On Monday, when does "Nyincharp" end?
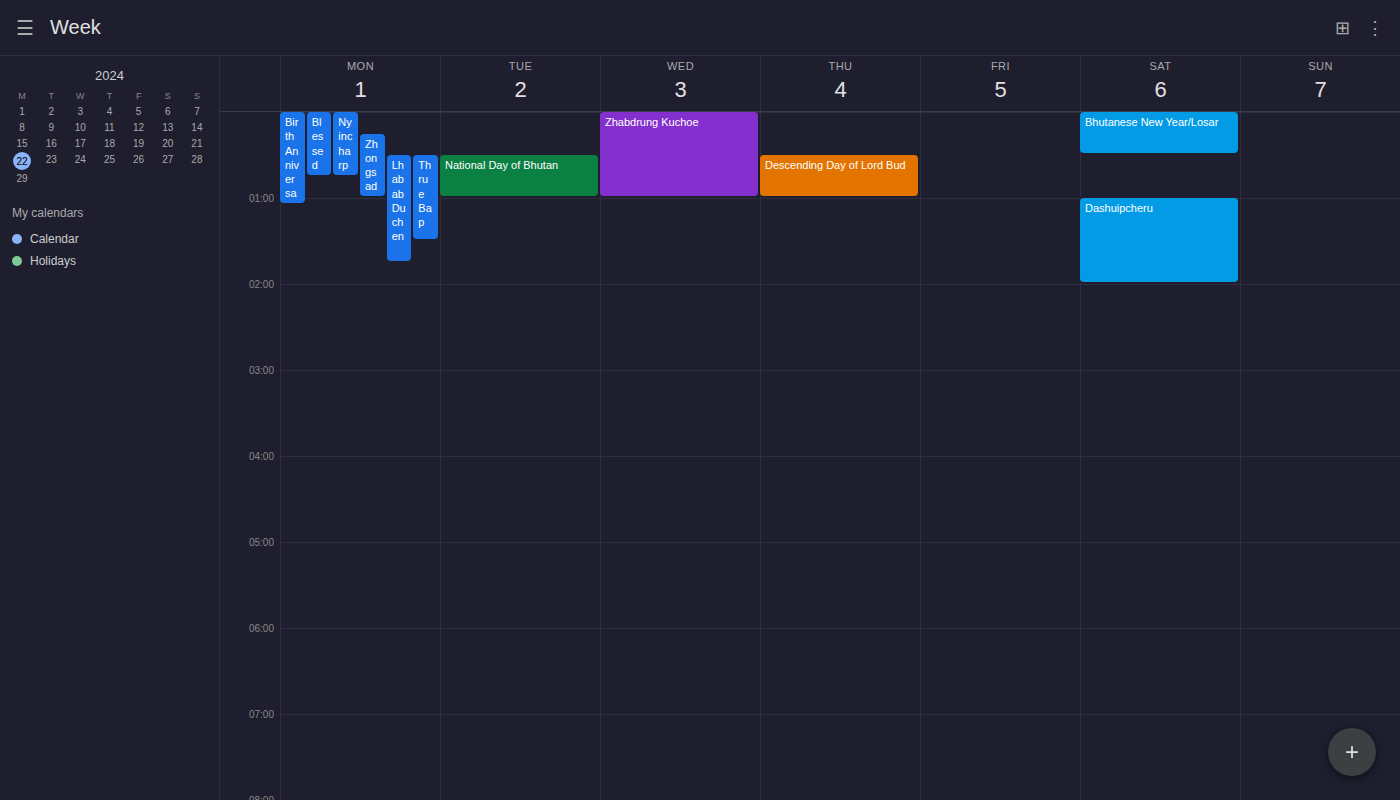
12:45 AM